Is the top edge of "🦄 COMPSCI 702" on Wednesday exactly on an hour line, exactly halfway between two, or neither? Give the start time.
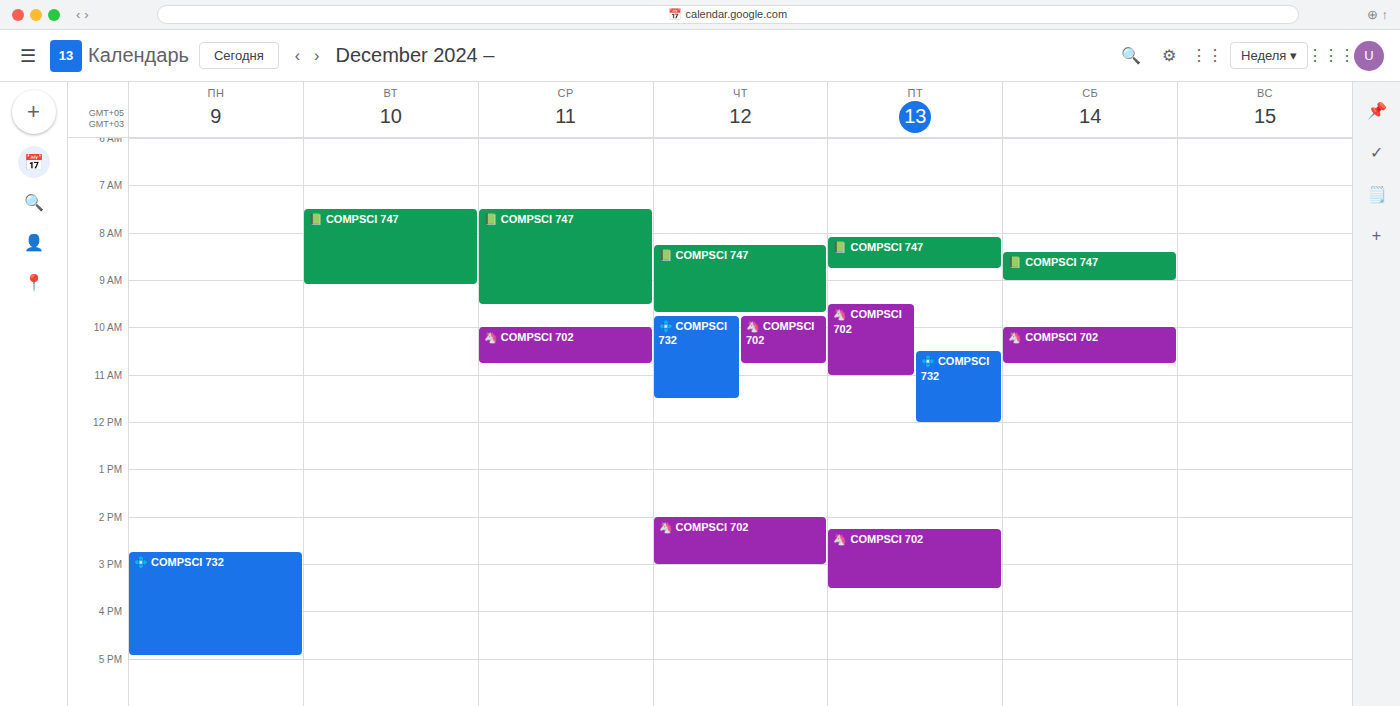
10:00 AM -- exactly on the 10 AM line.